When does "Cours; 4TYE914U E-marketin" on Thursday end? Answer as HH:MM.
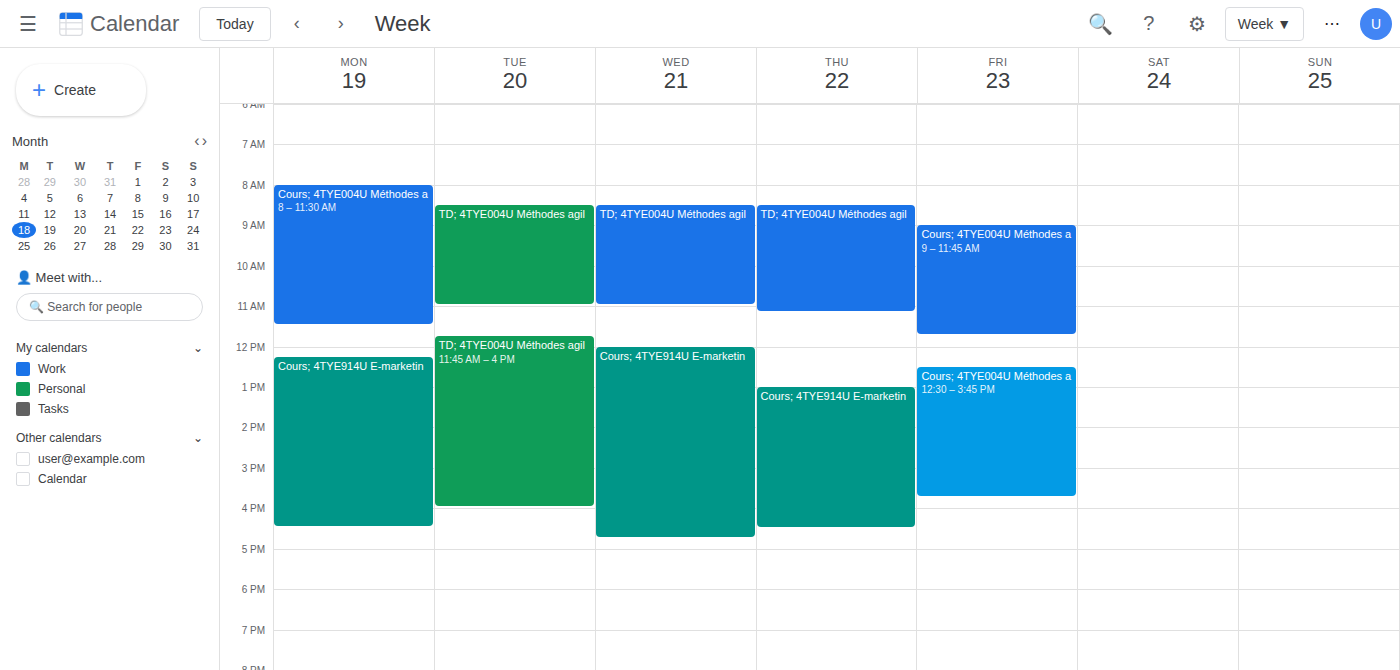
16:30